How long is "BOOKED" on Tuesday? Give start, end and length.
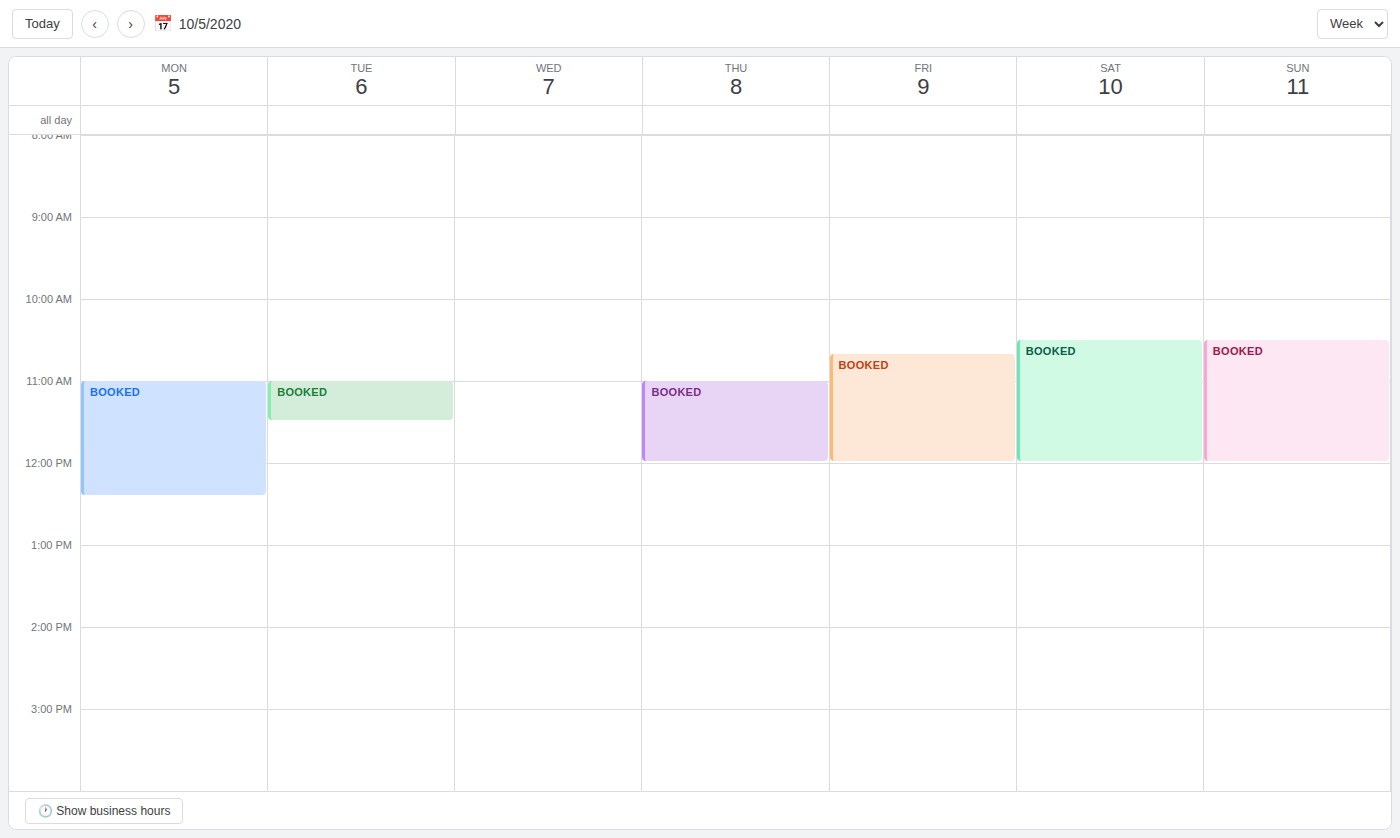
11:00 AM to 11:30 AM, 30 minutes